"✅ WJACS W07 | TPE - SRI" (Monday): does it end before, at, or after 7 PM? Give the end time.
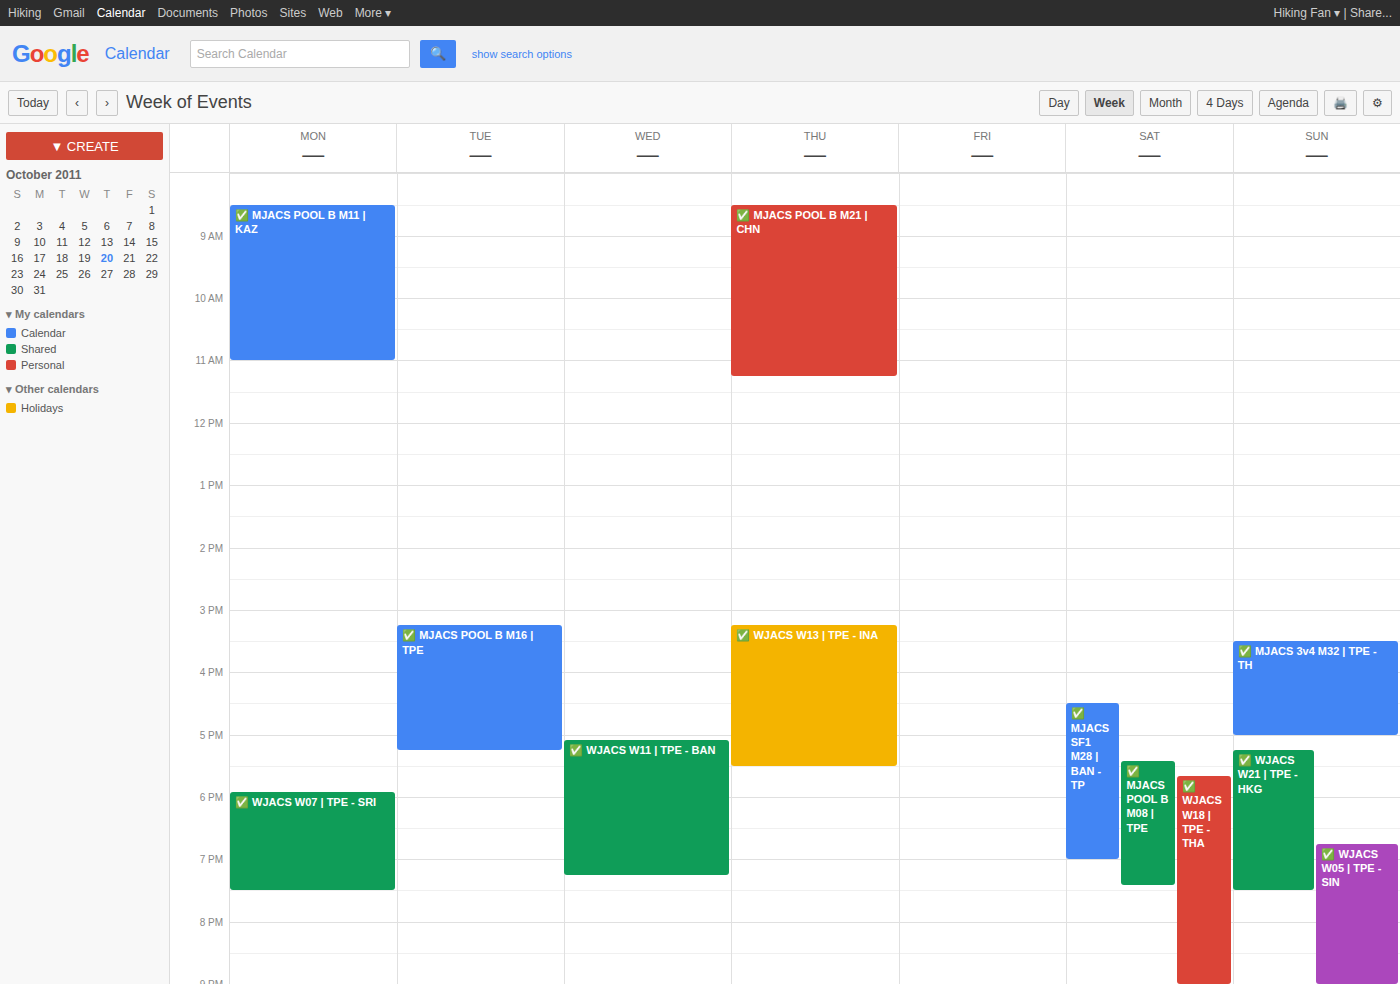
7:30 PM -- after 7 PM, 30 minutes below the 7 PM line.